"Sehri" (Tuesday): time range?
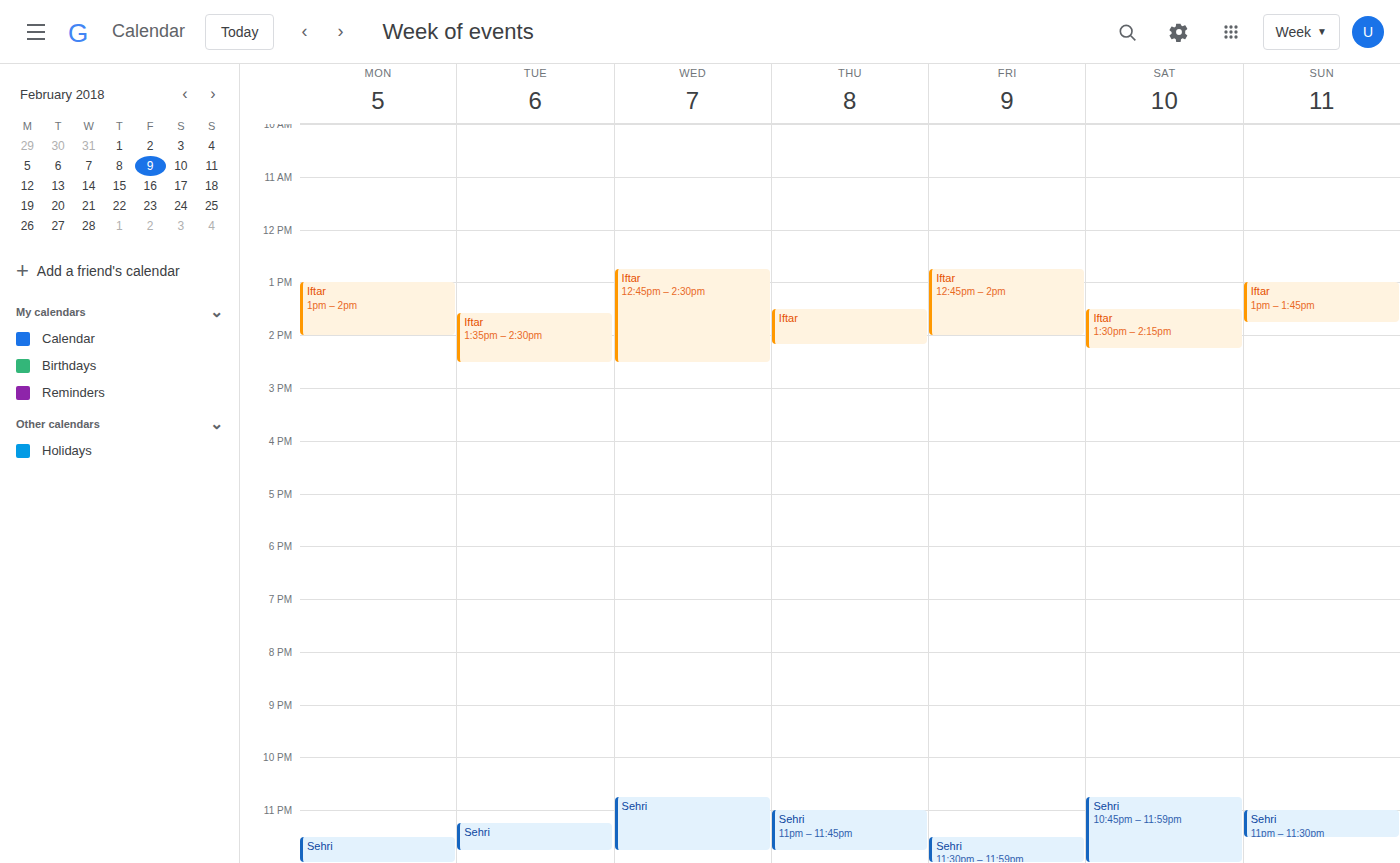
23:15 to 23:45